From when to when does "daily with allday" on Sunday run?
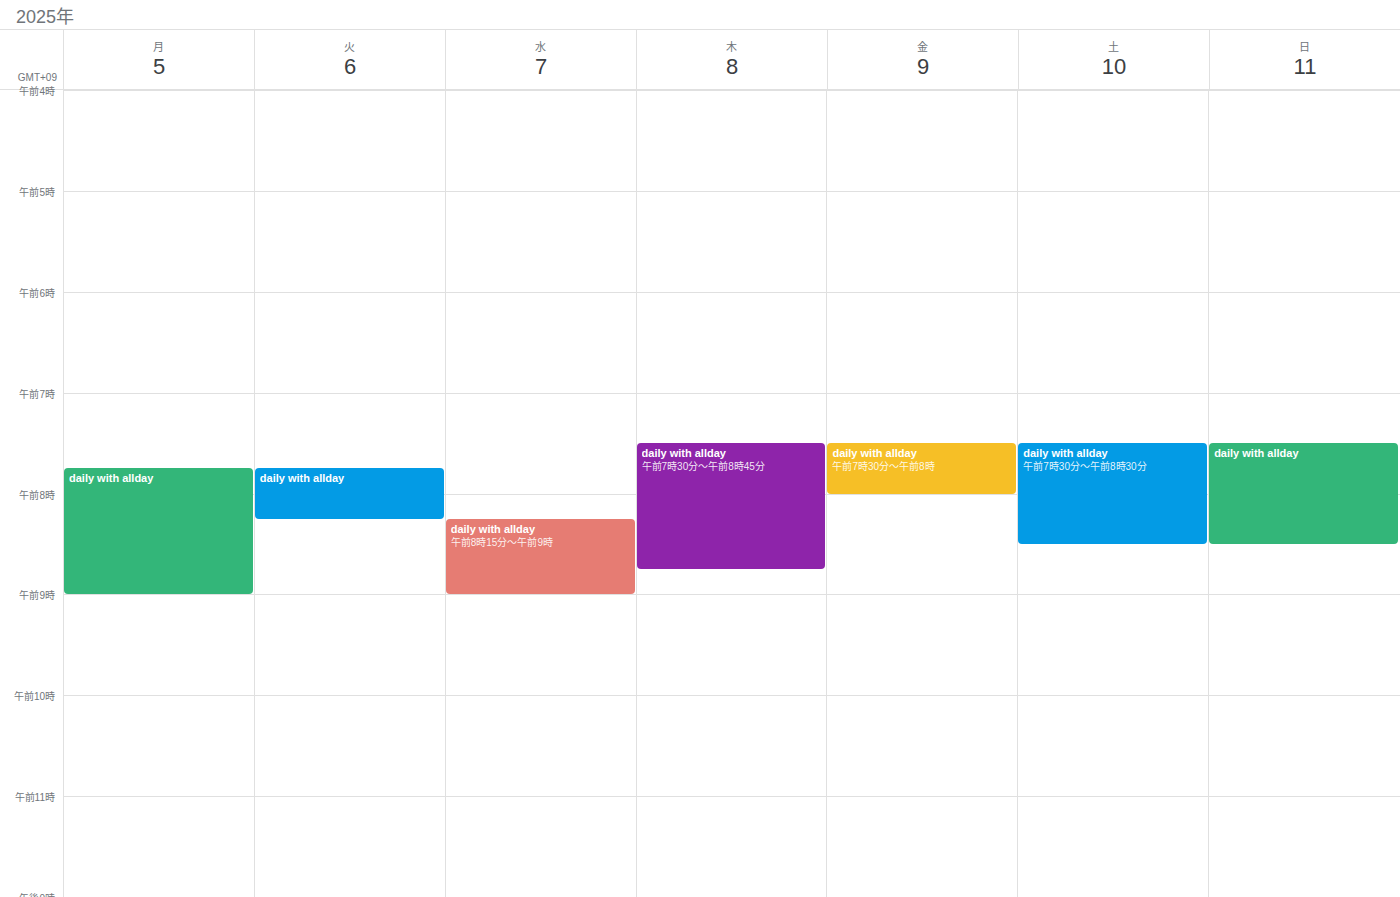
07:30 to 08:30